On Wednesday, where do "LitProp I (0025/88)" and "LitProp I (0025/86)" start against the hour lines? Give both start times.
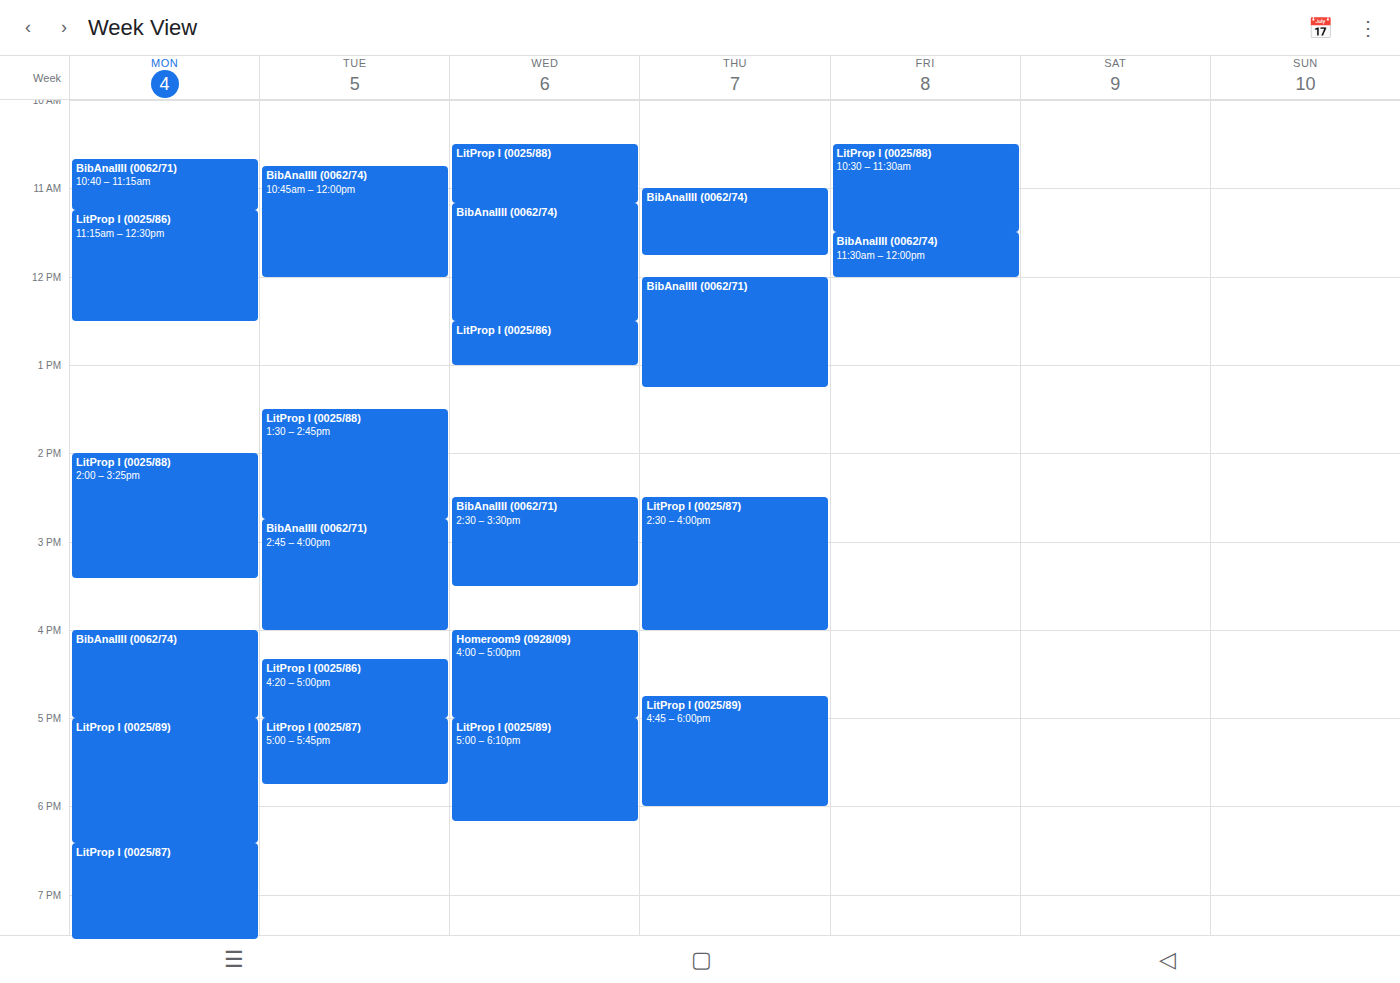
"LitProp I (0025/88)": 10:30 AM, halfway between the 10 AM and 11 AM lines. "LitProp I (0025/86)": 12:30 PM, halfway between the 12 PM and 1 PM lines.